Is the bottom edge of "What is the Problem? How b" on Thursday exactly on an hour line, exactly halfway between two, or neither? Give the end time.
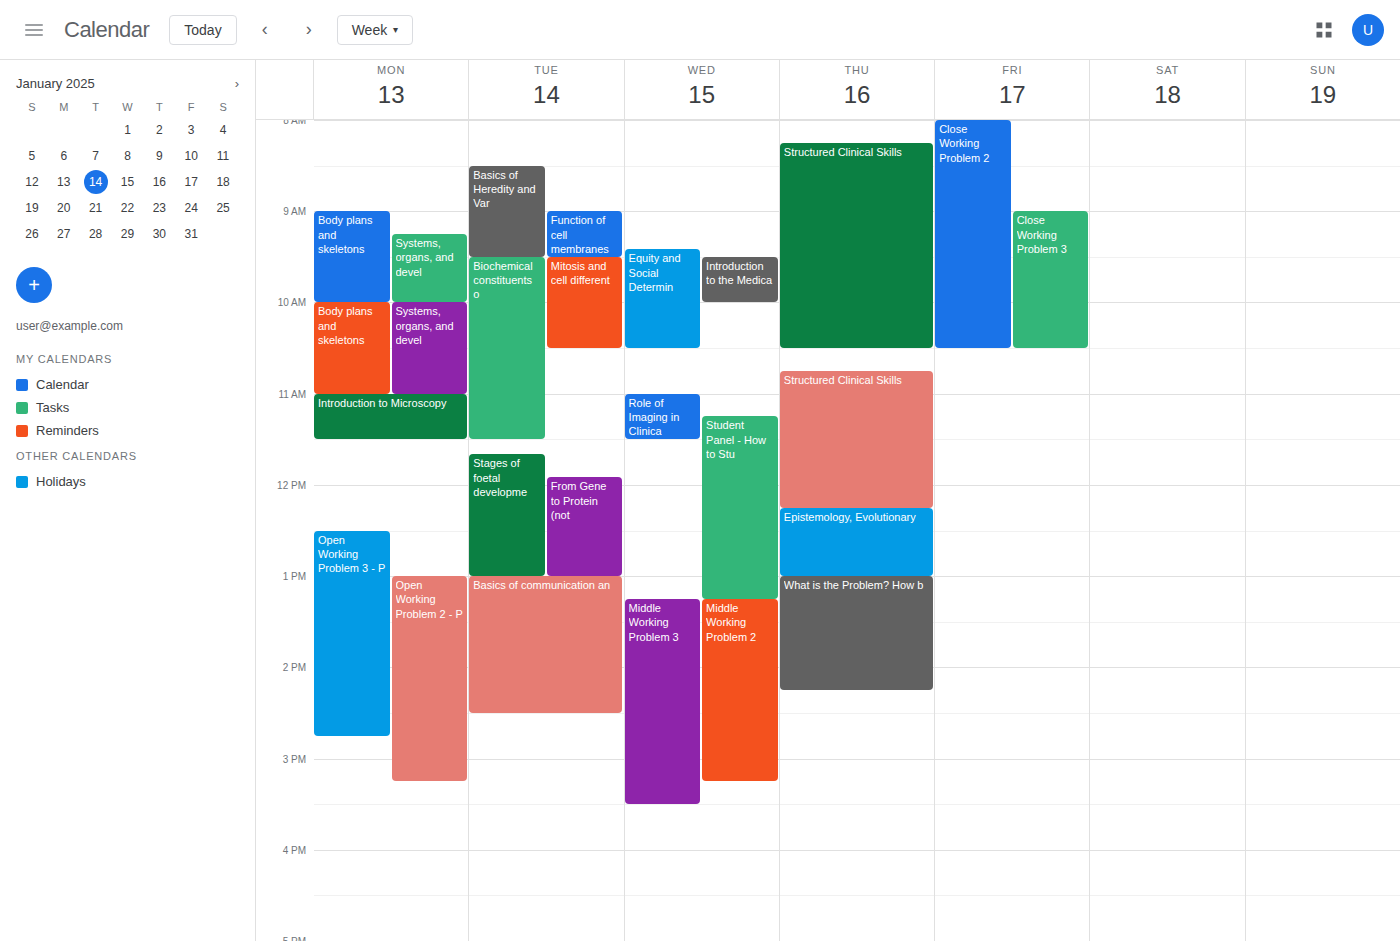
2:15 PM -- neither: a quarter of the way from the 2 PM line to the 3 PM line.